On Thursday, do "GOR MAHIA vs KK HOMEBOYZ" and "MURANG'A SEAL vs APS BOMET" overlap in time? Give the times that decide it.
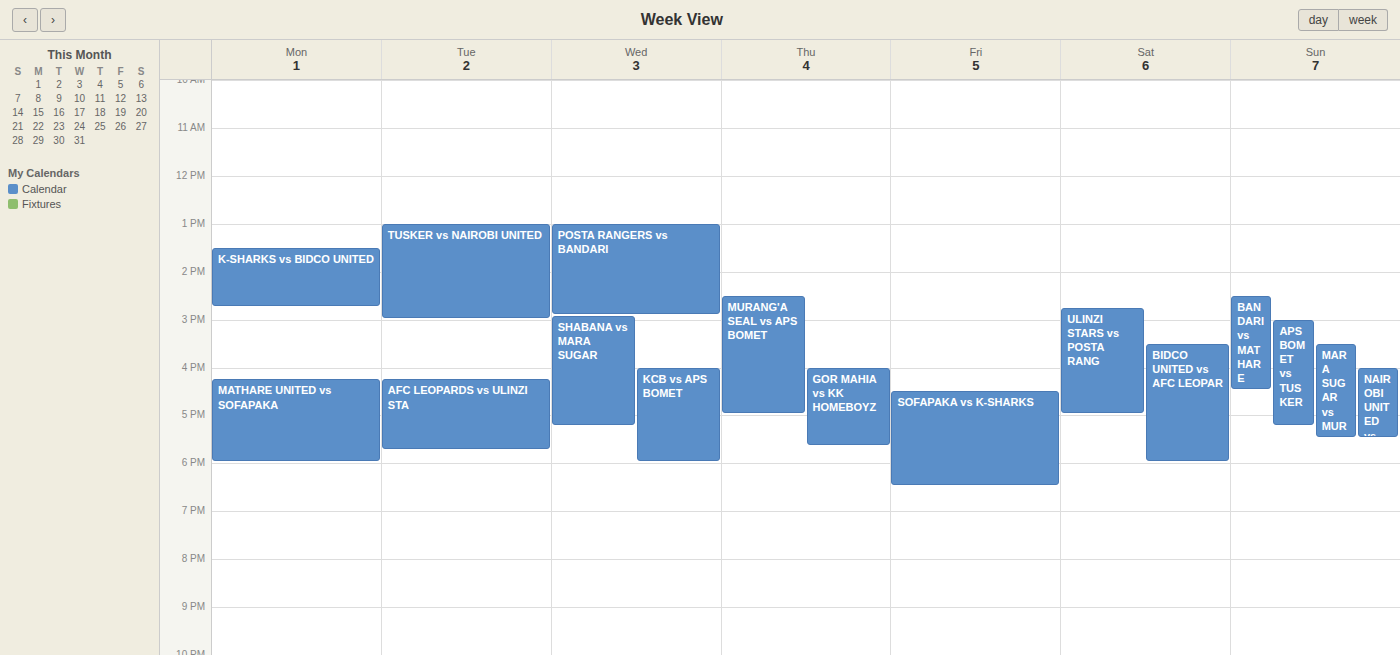
"GOR MAHIA vs KK HOMEBOYZ" starts at 4:00 PM, before "MURANG'A SEAL vs APS BOMET" ends at 5:00 PM -- they overlap.